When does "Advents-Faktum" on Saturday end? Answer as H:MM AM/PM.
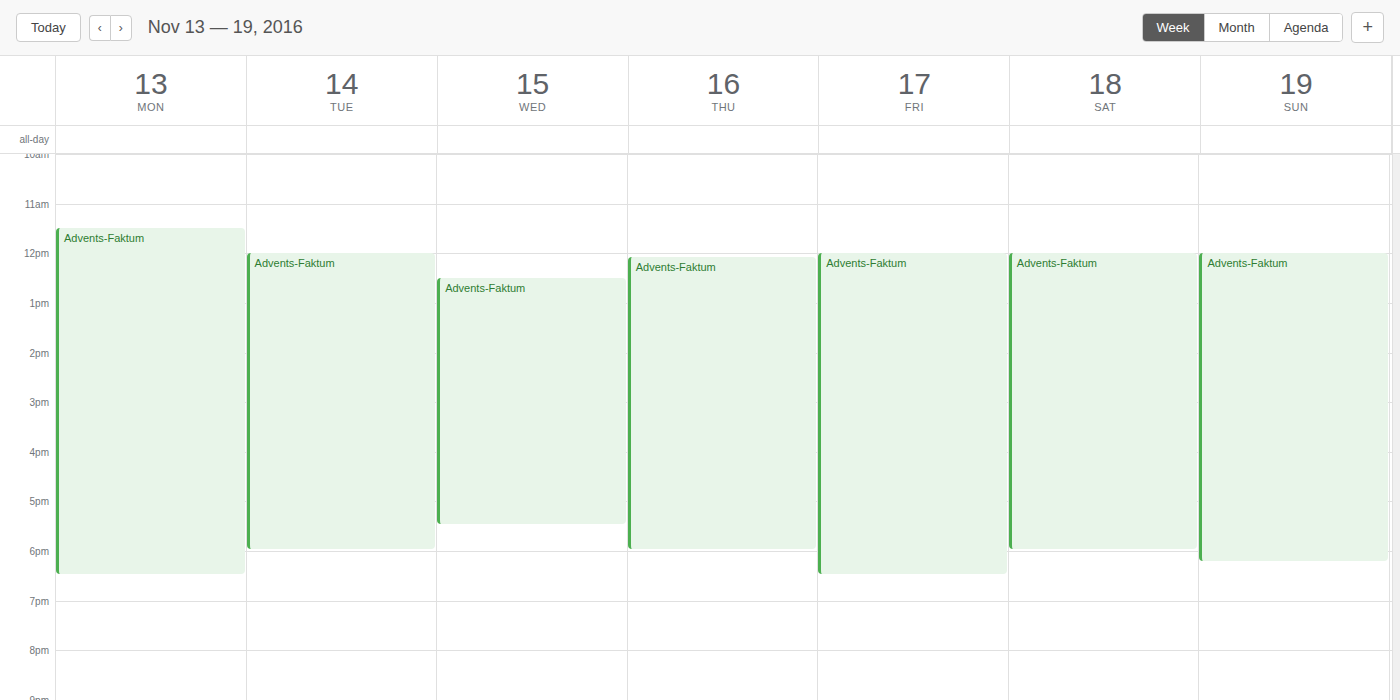
6:00 PM